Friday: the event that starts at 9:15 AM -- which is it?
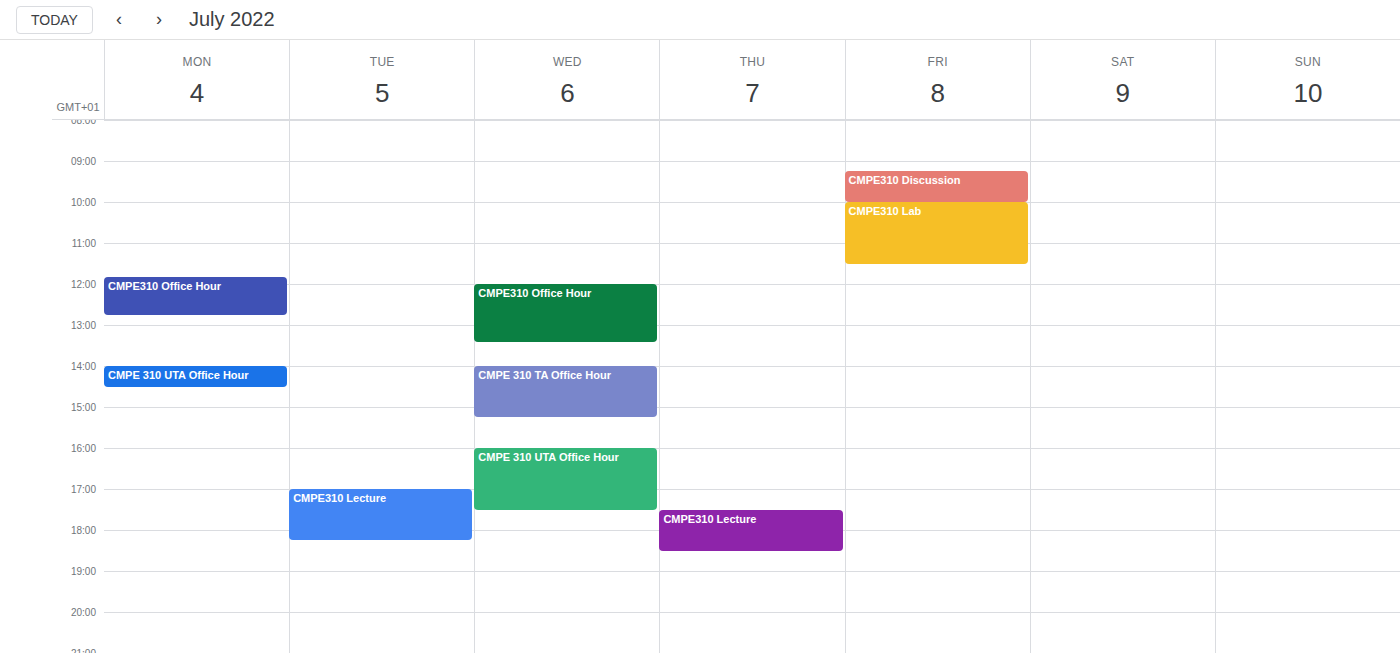
"CMPE310 Discussion"